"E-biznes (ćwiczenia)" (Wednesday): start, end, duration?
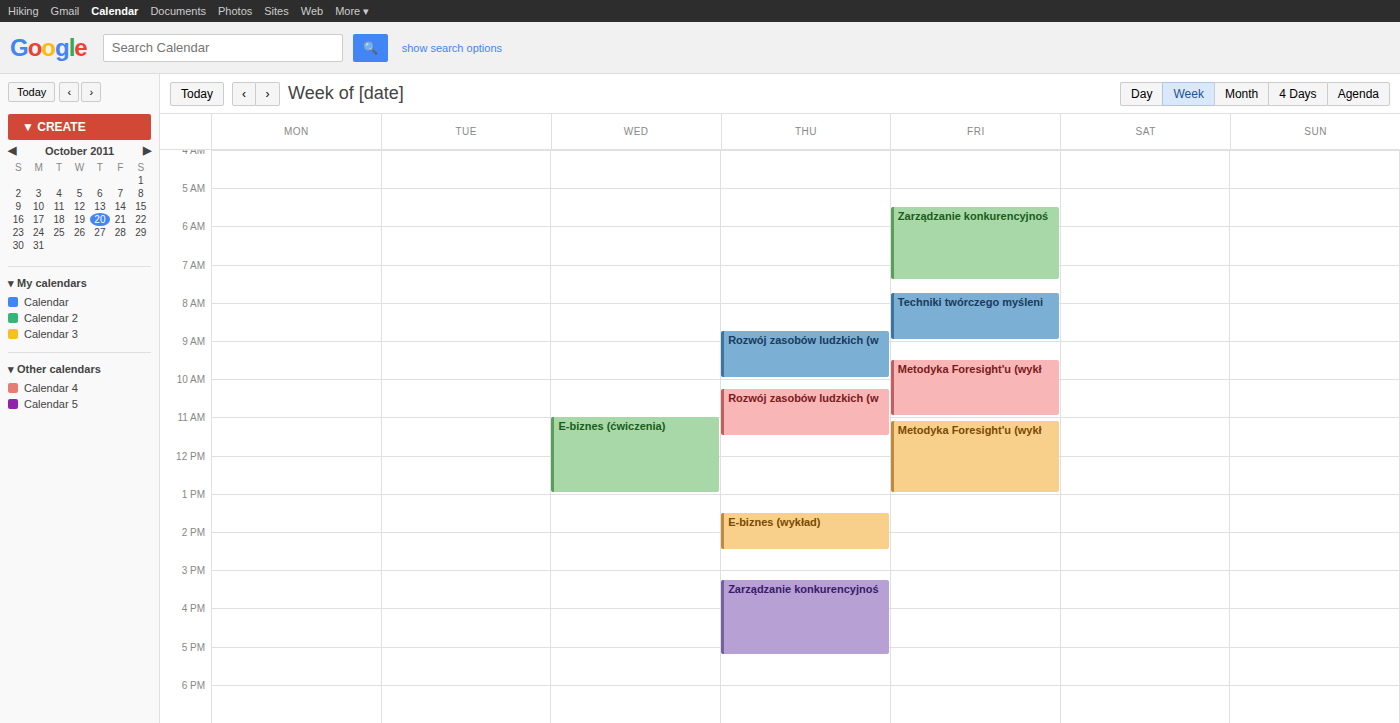
11:00 AM to 1:00 PM, 2 hours